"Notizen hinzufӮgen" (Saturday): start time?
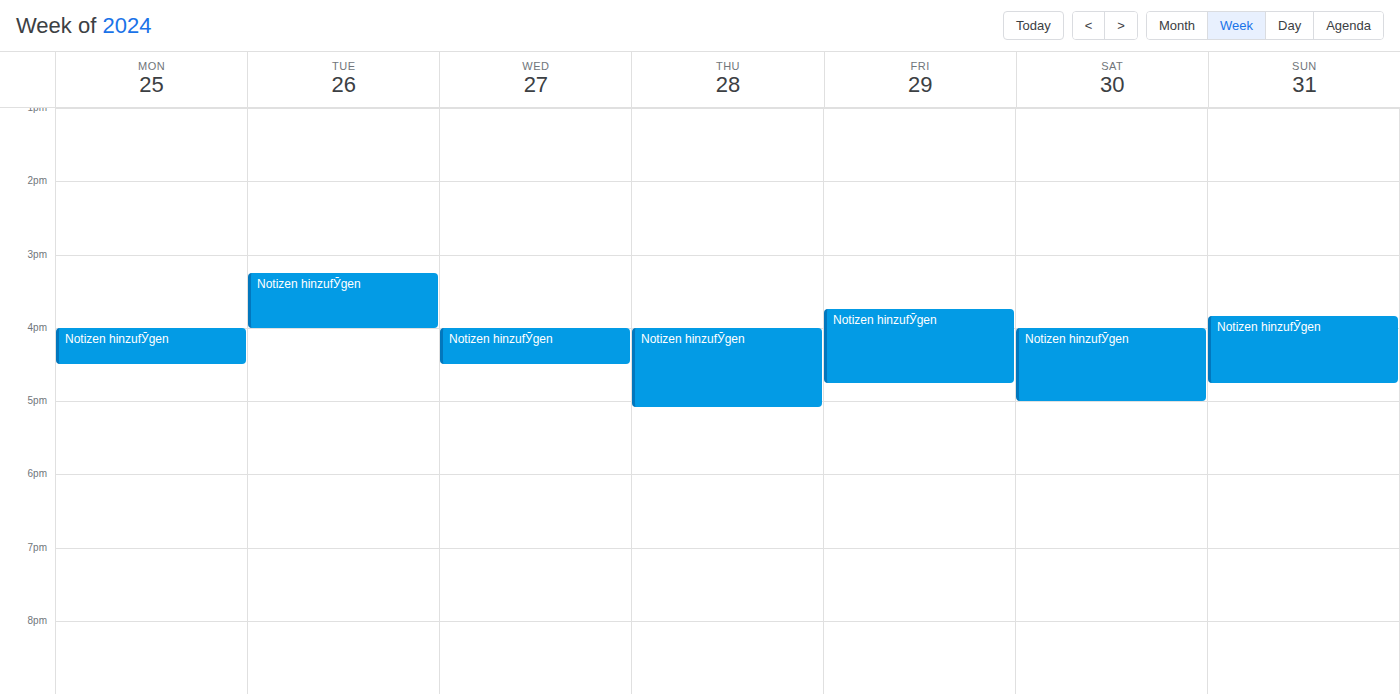
4:00 PM